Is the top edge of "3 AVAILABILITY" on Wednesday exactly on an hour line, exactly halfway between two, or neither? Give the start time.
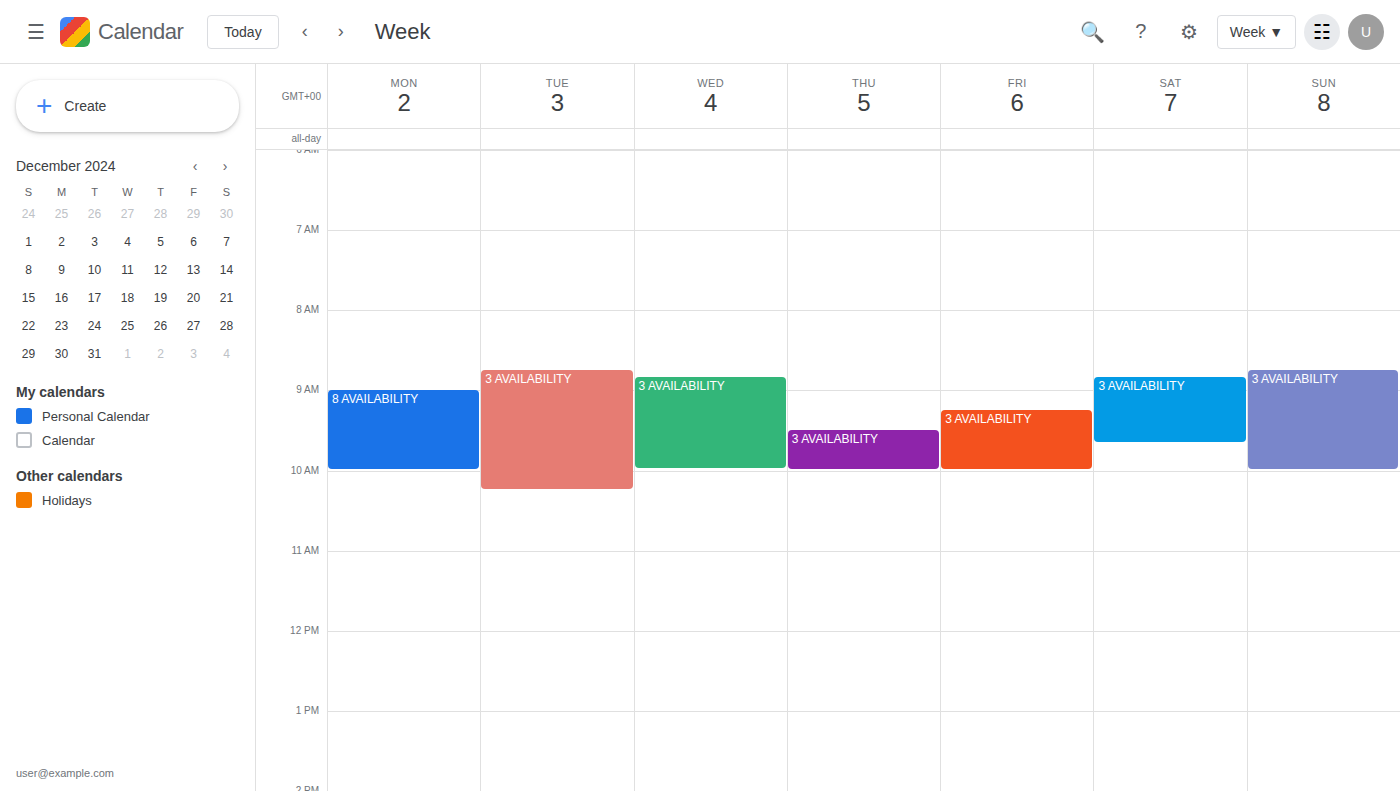
8:50 AM -- neither: 50 minutes below the 8 AM line and 10 minutes above the 9 AM line.